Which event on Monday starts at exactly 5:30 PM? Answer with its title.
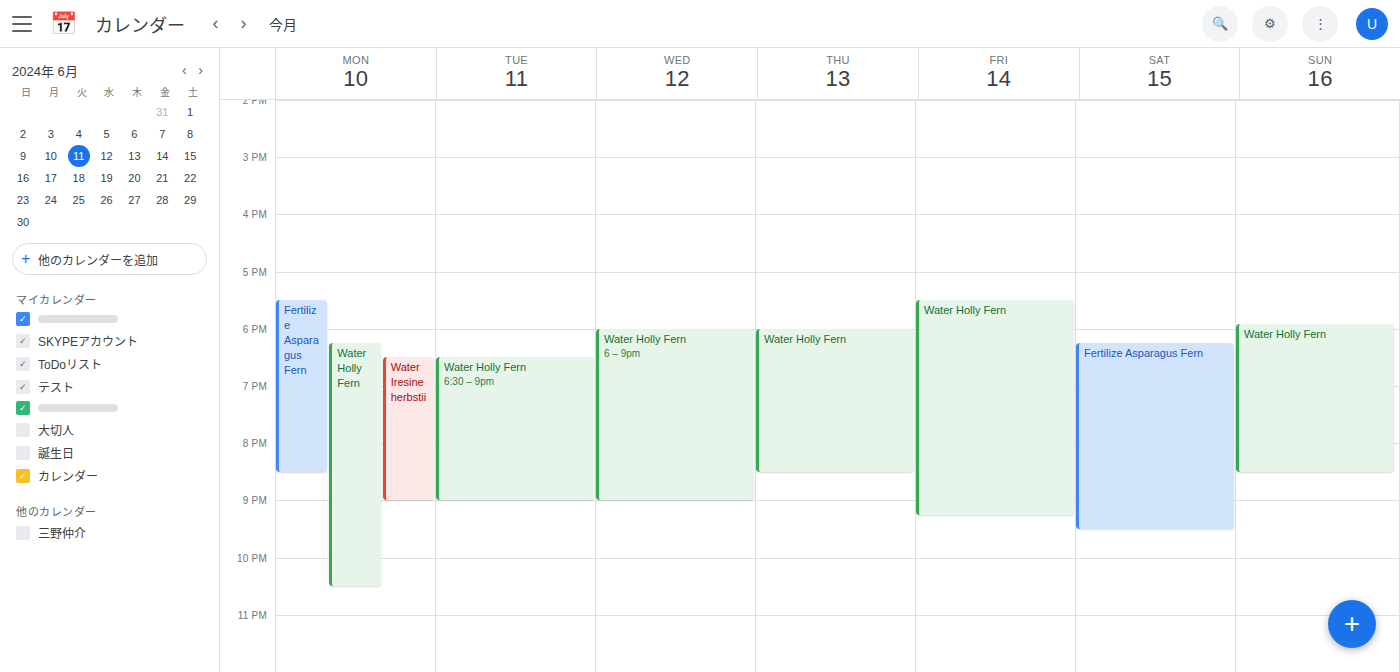
"Fertilize Asparagus Fern"